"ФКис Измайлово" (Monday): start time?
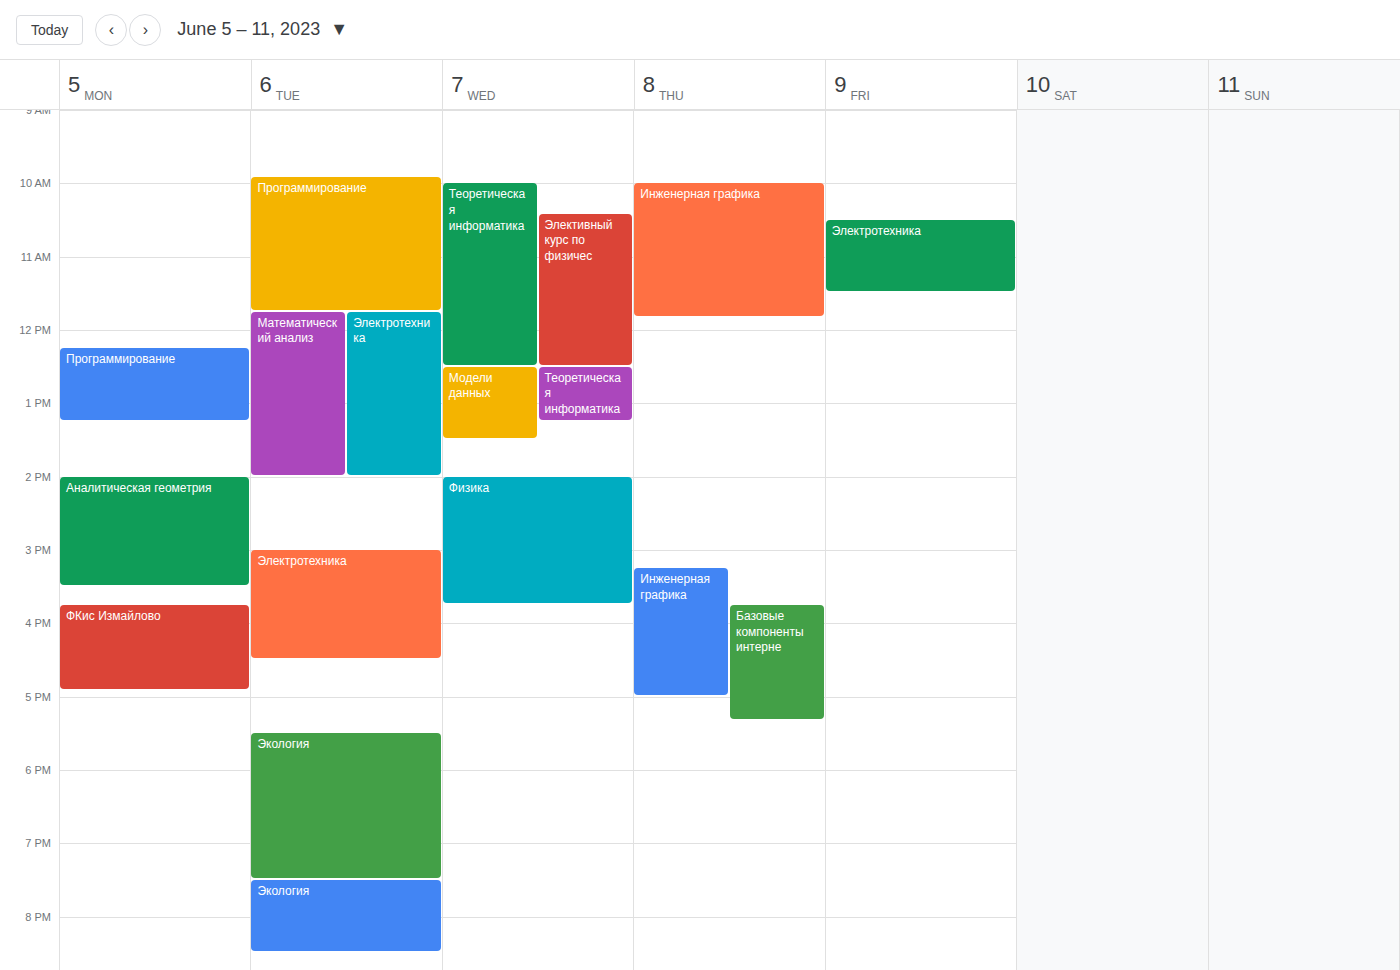
15:45